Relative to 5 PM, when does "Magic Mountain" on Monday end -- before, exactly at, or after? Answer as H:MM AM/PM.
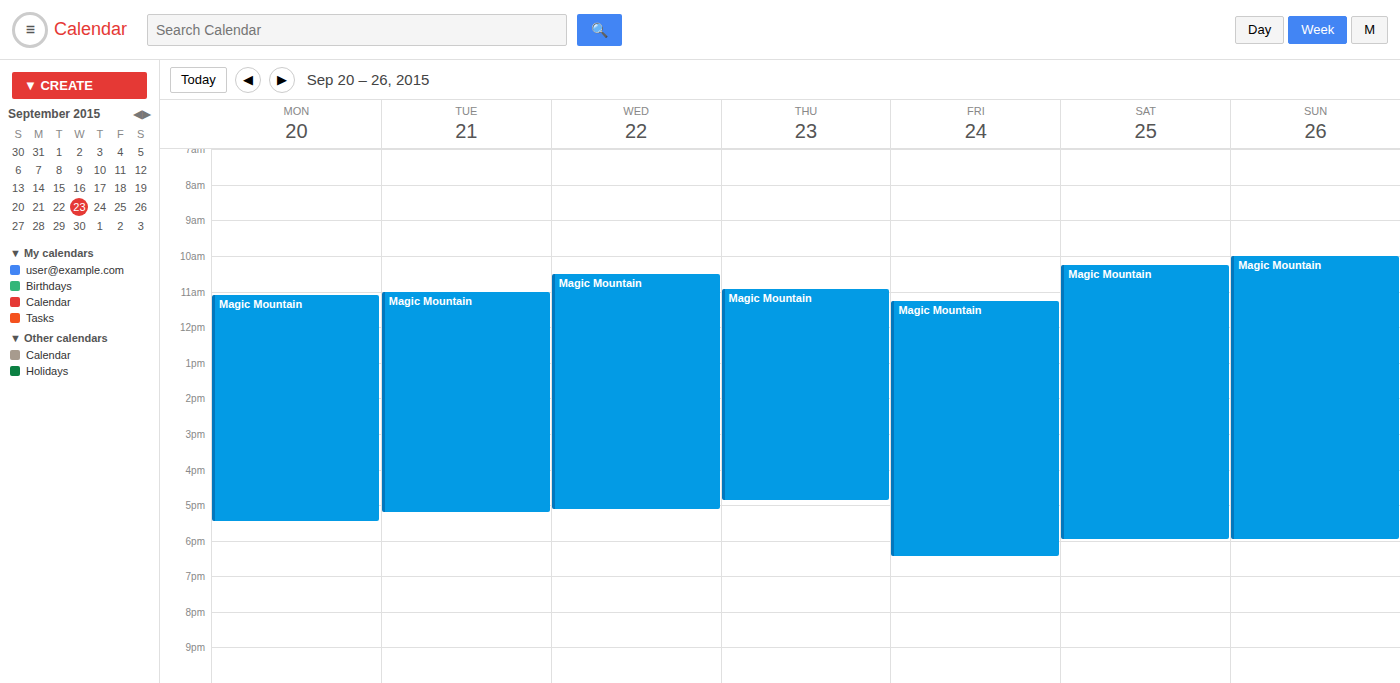
5:30 PM -- after 5 PM, 30 minutes below the 5 PM line.